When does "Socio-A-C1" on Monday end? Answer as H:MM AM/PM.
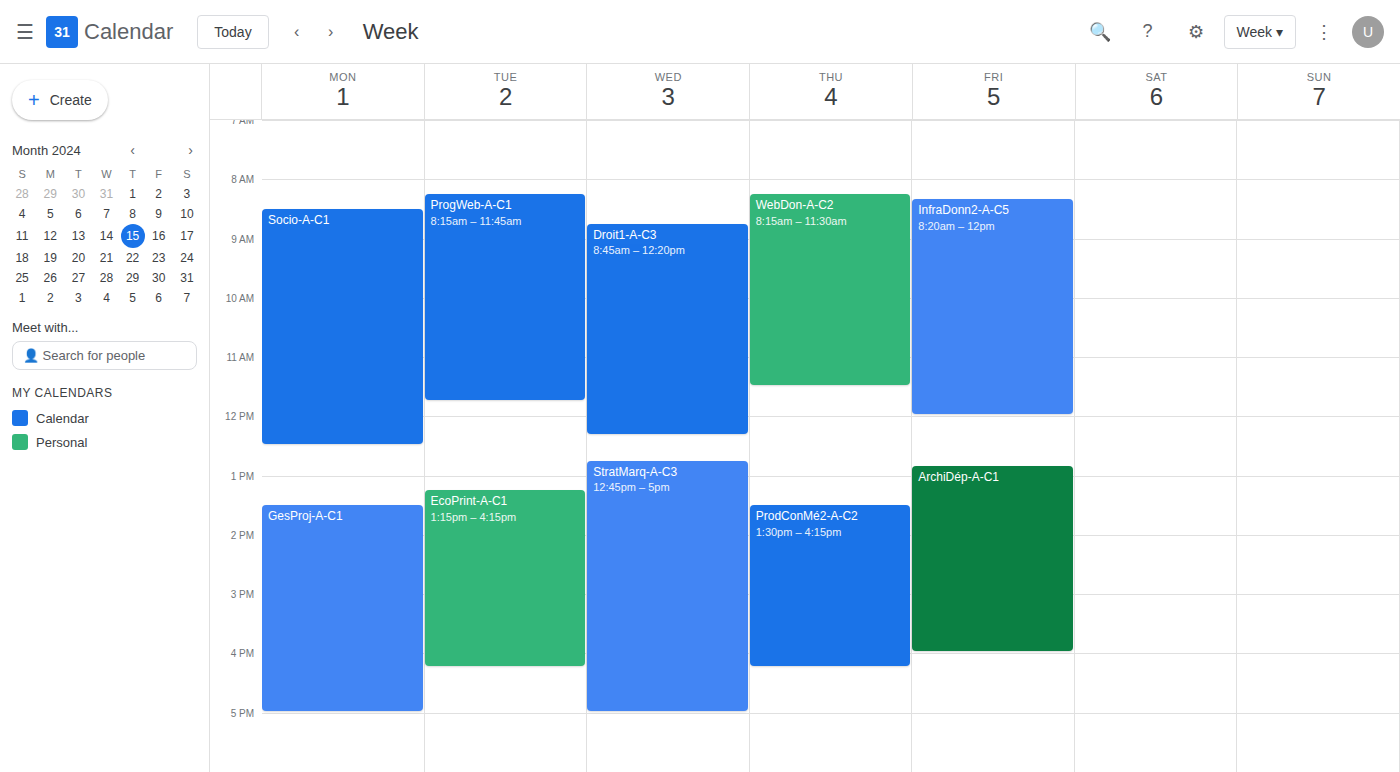
12:30 PM